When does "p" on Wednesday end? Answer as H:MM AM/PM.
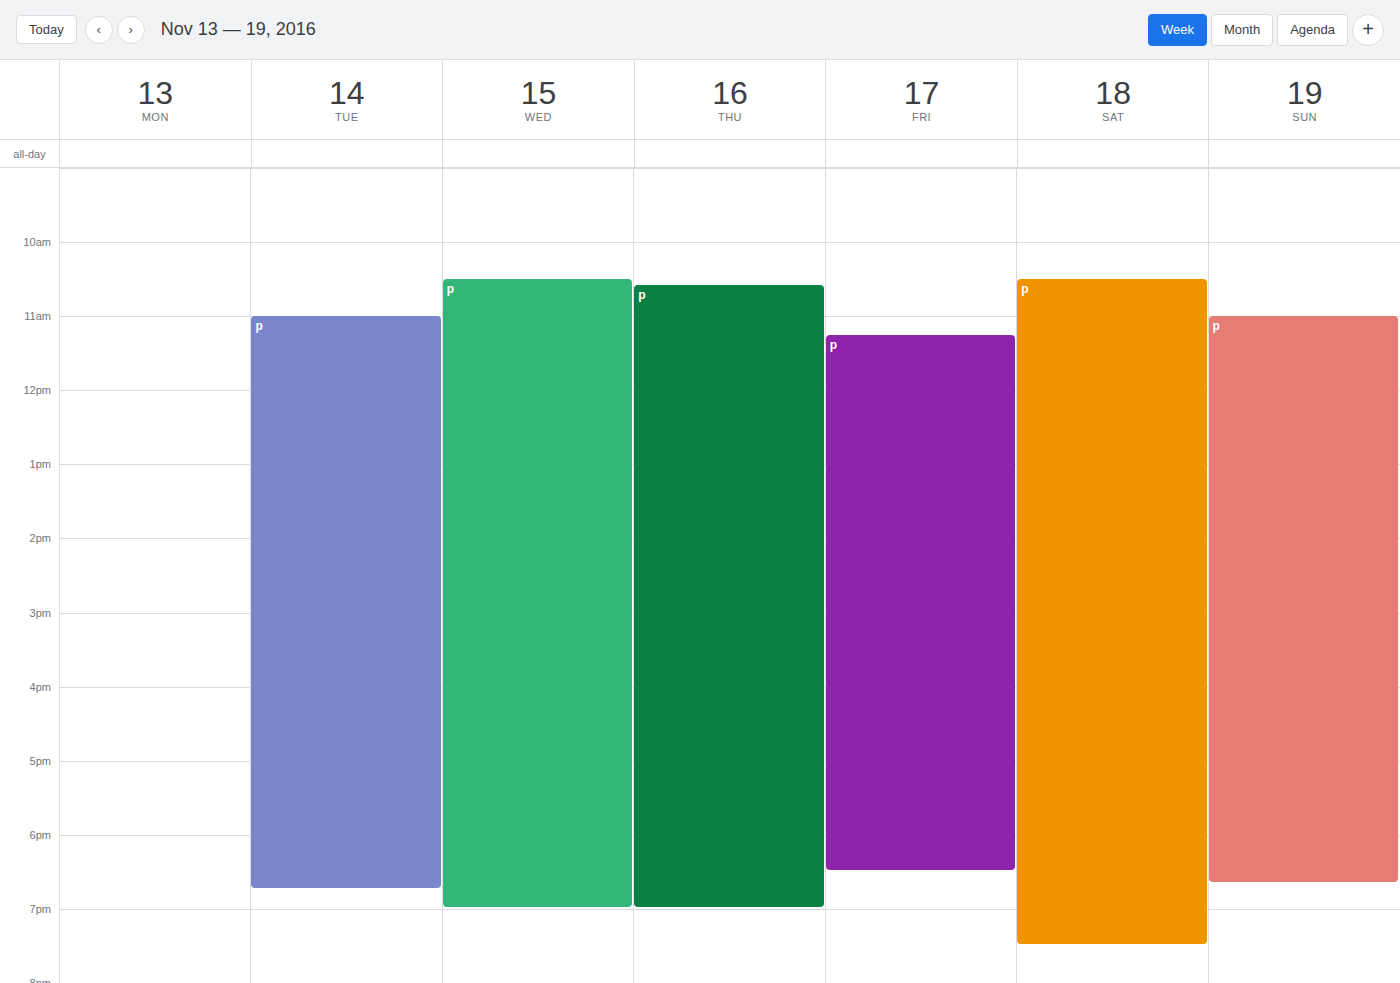
7:00 PM